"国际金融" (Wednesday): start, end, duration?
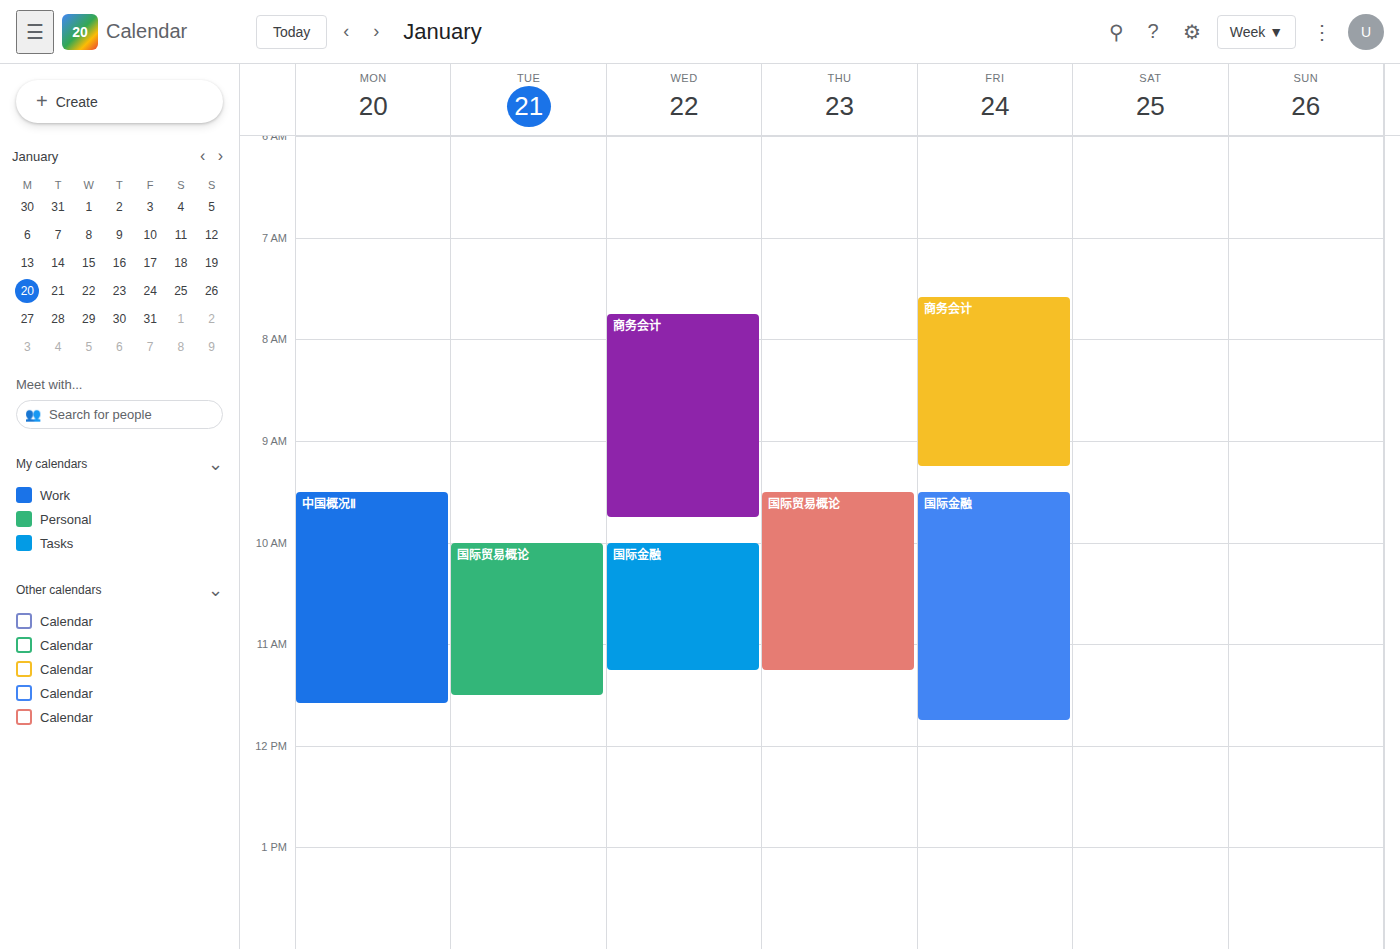
10:00 AM to 11:15 AM, 1 hour 15 minutes